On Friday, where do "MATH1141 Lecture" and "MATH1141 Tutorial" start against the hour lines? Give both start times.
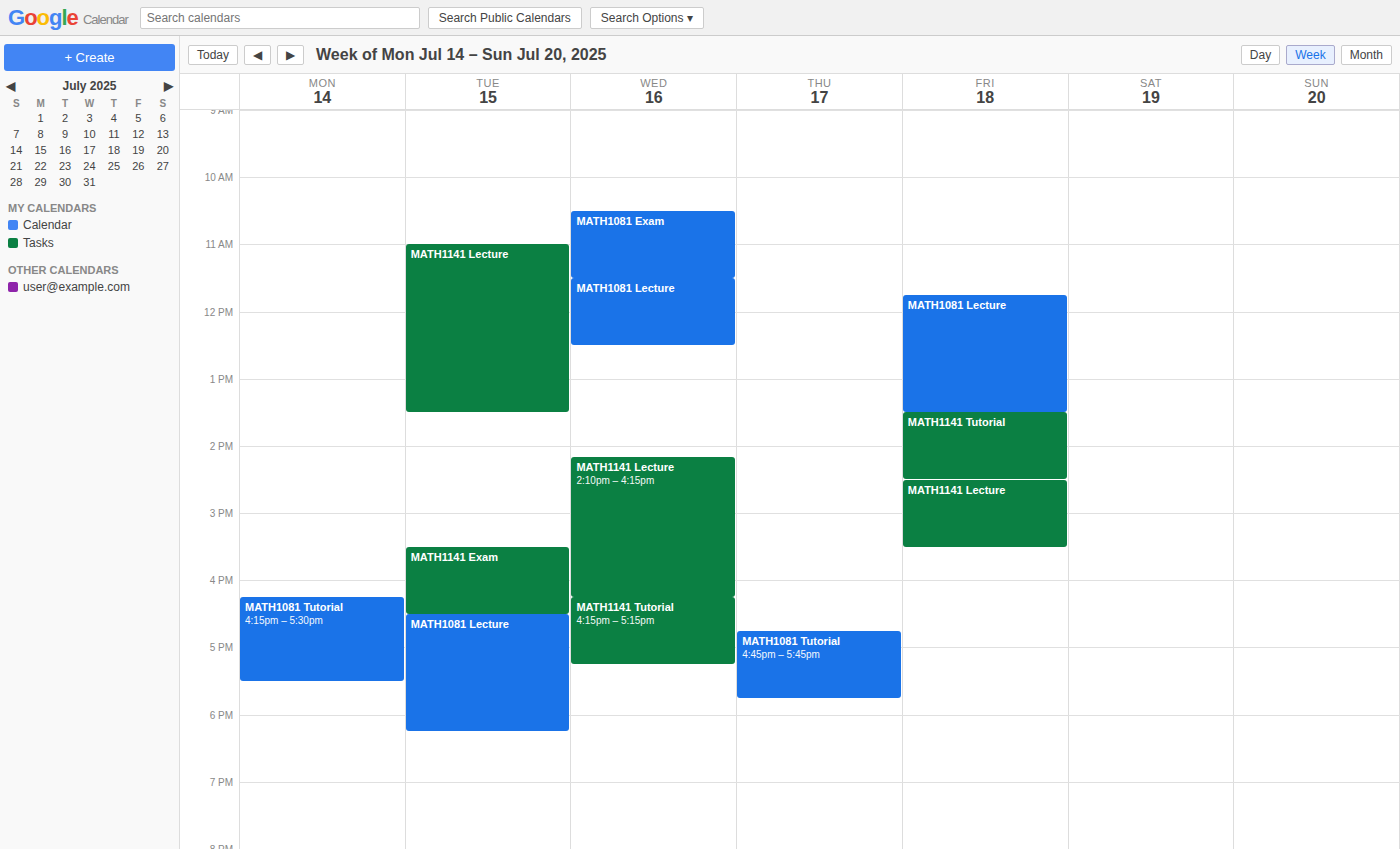
"MATH1141 Lecture": 2:30 PM, halfway between the 2 PM and 3 PM lines. "MATH1141 Tutorial": 1:30 PM, halfway between the 1 PM and 2 PM lines.